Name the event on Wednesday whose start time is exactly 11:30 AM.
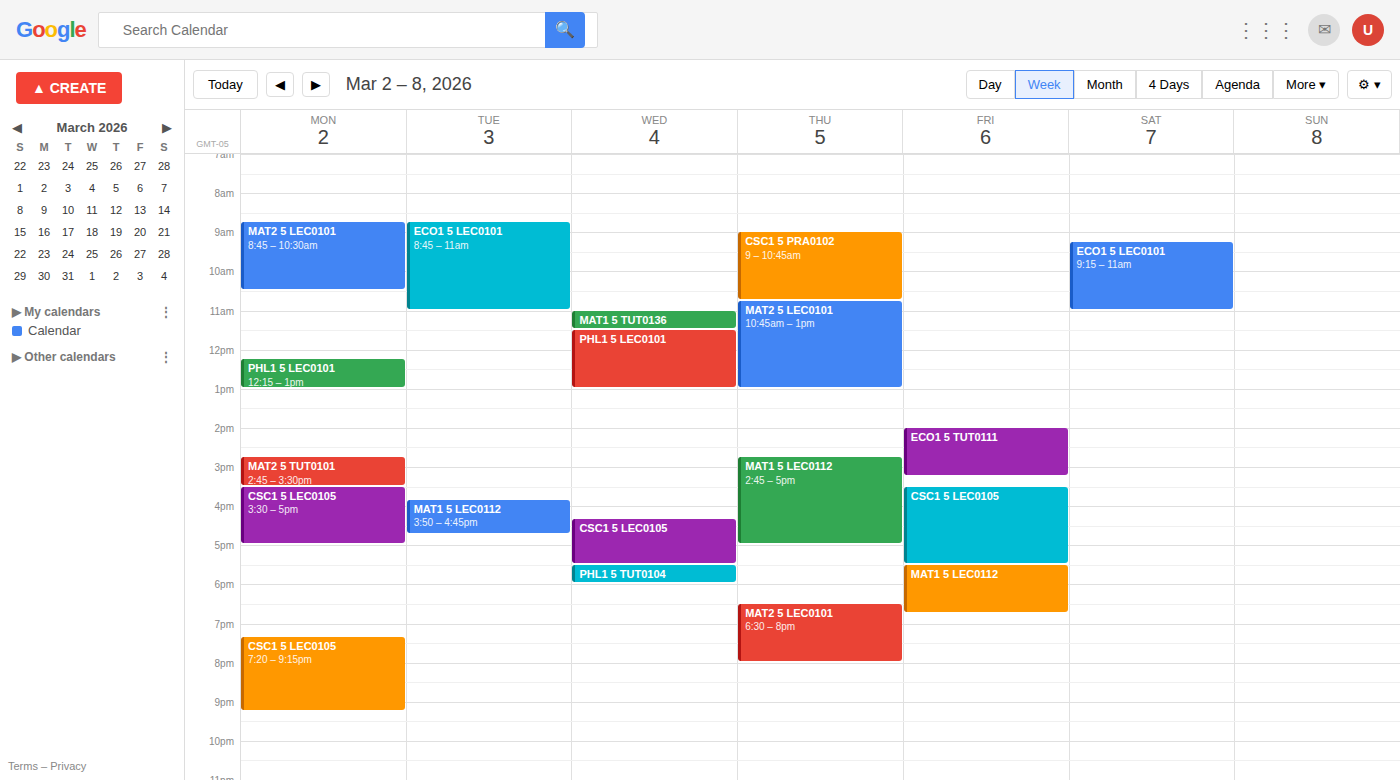
"PHL1 5 LEC0101"